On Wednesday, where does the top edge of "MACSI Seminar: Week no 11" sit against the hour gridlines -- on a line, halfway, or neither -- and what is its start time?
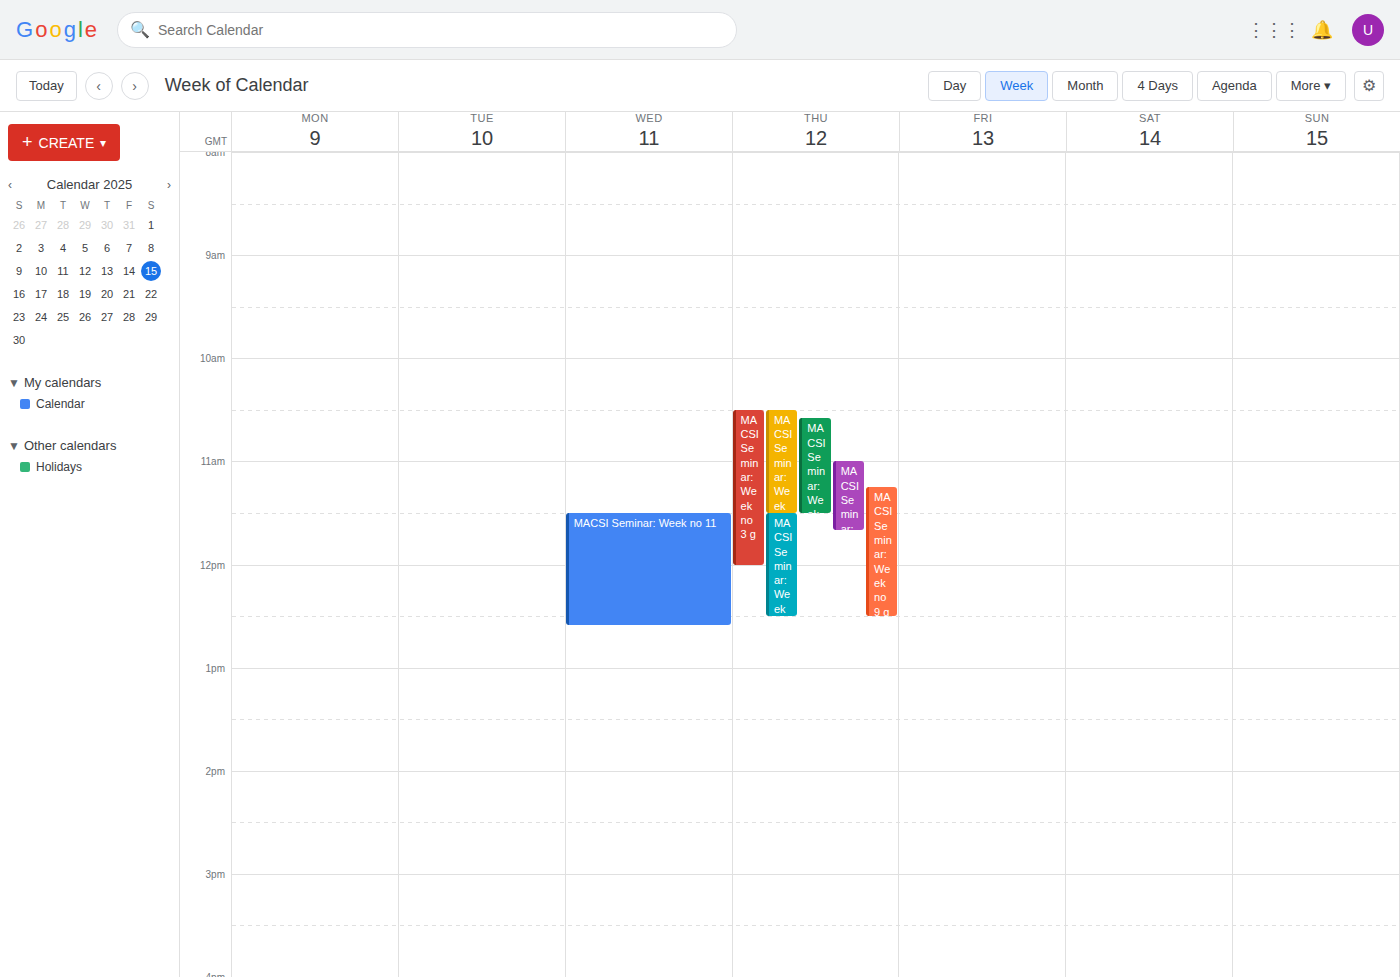
11:30 AM -- halfway between the 11 AM and 12 PM lines.